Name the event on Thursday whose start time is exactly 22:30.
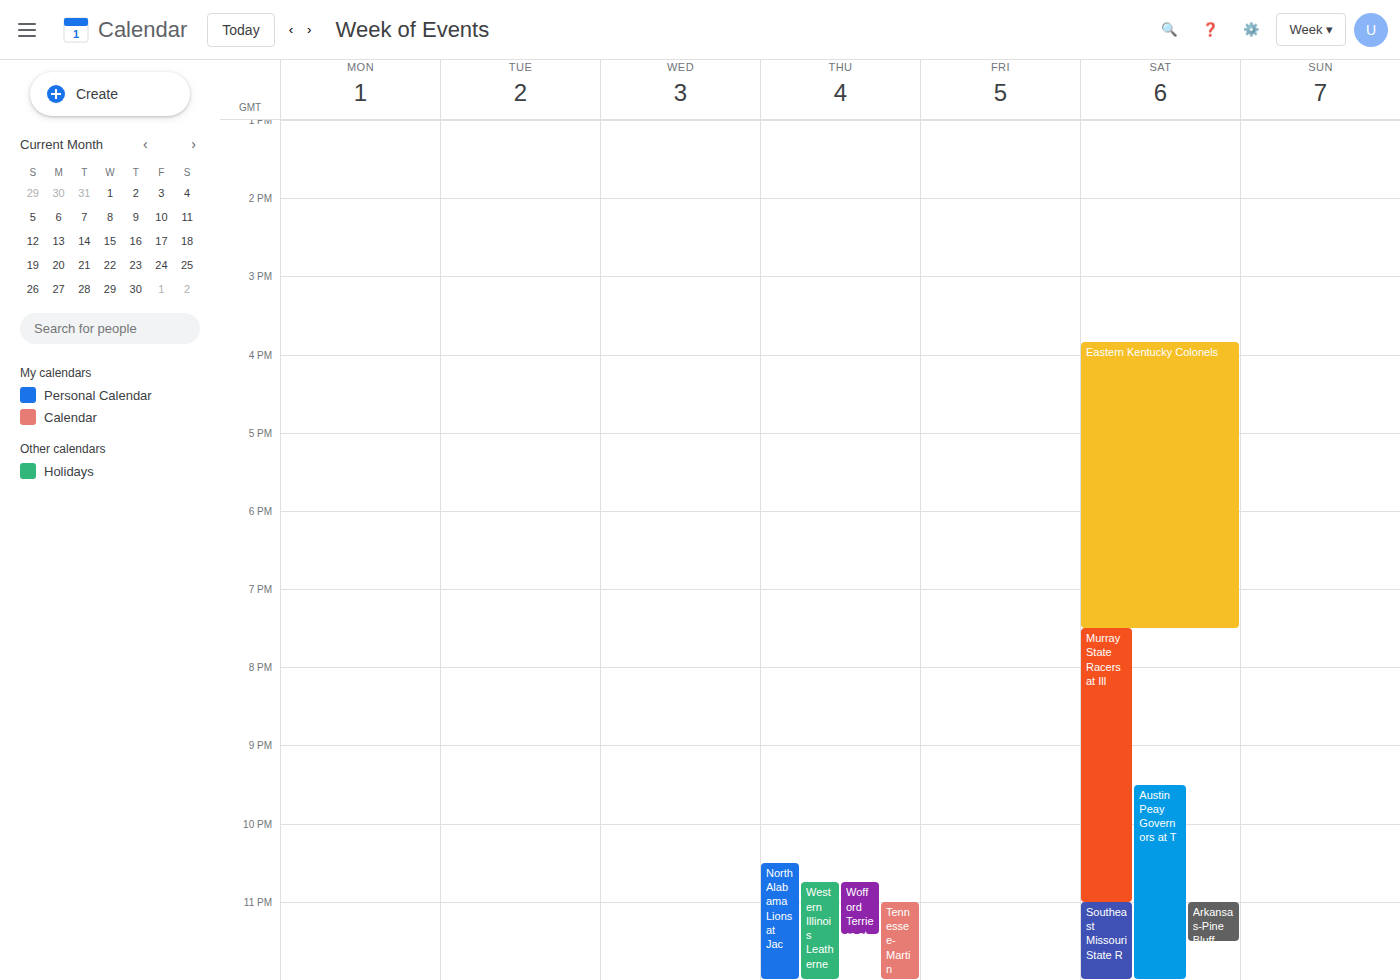
"North Alabama Lions at Jac"